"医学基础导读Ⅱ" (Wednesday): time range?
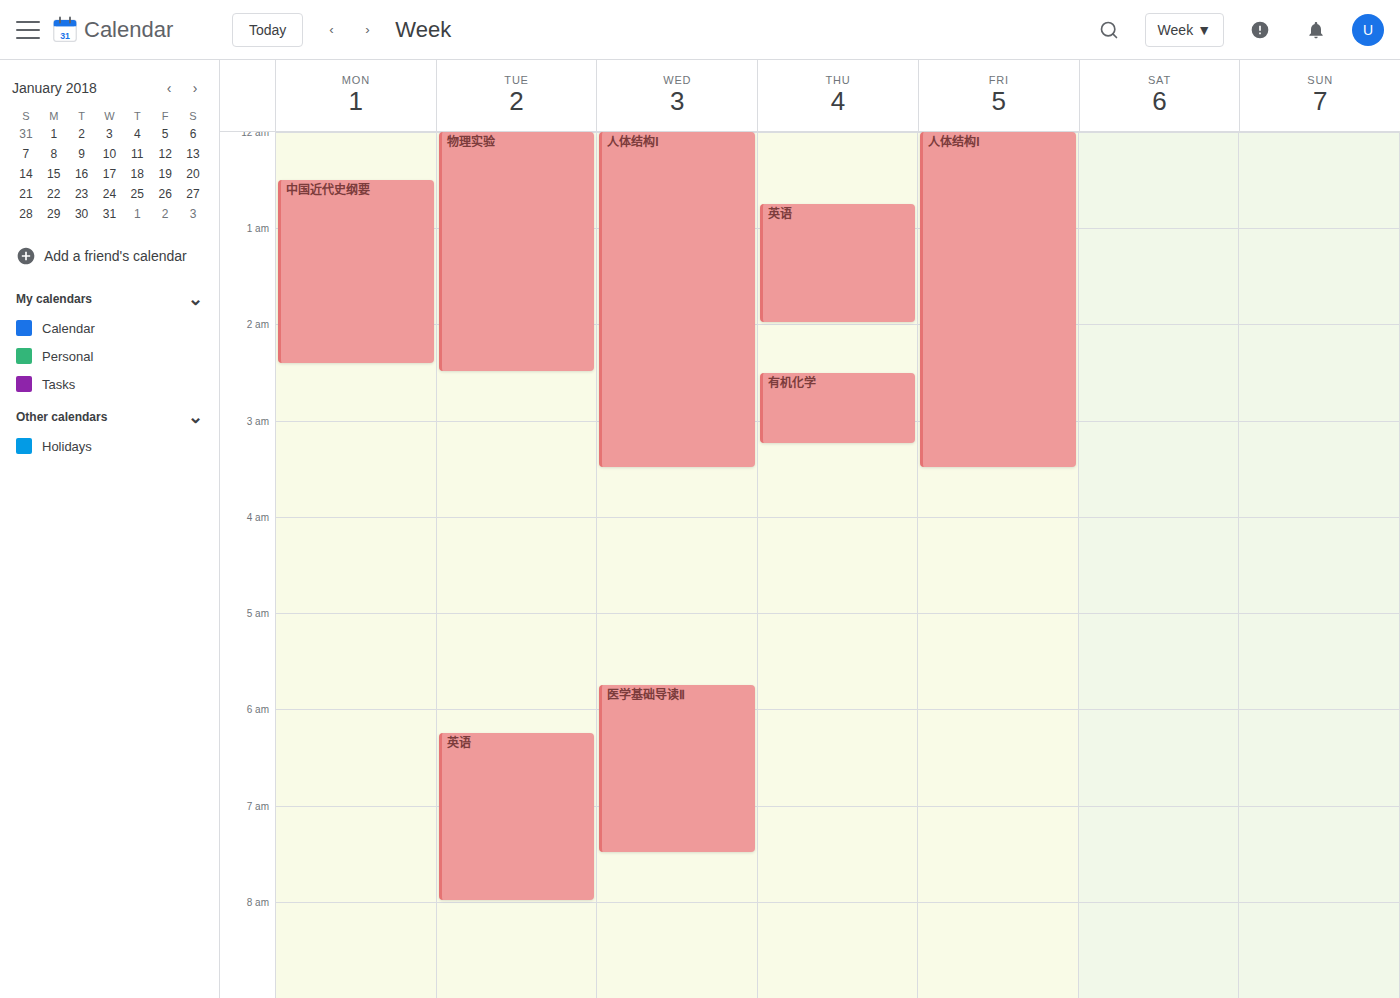
5:45 AM to 7:30 AM